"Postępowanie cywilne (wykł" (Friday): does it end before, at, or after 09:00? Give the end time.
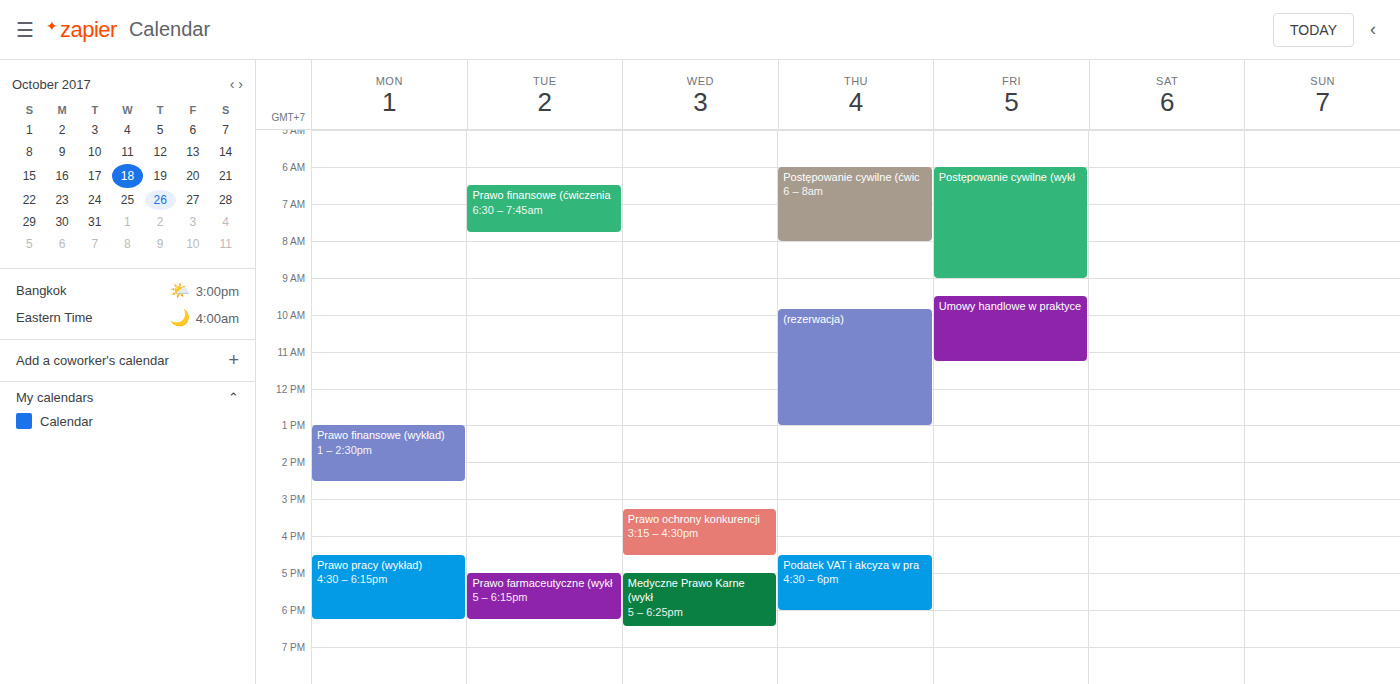
09:00 -- exactly at 09:00, on the 09:00 line.